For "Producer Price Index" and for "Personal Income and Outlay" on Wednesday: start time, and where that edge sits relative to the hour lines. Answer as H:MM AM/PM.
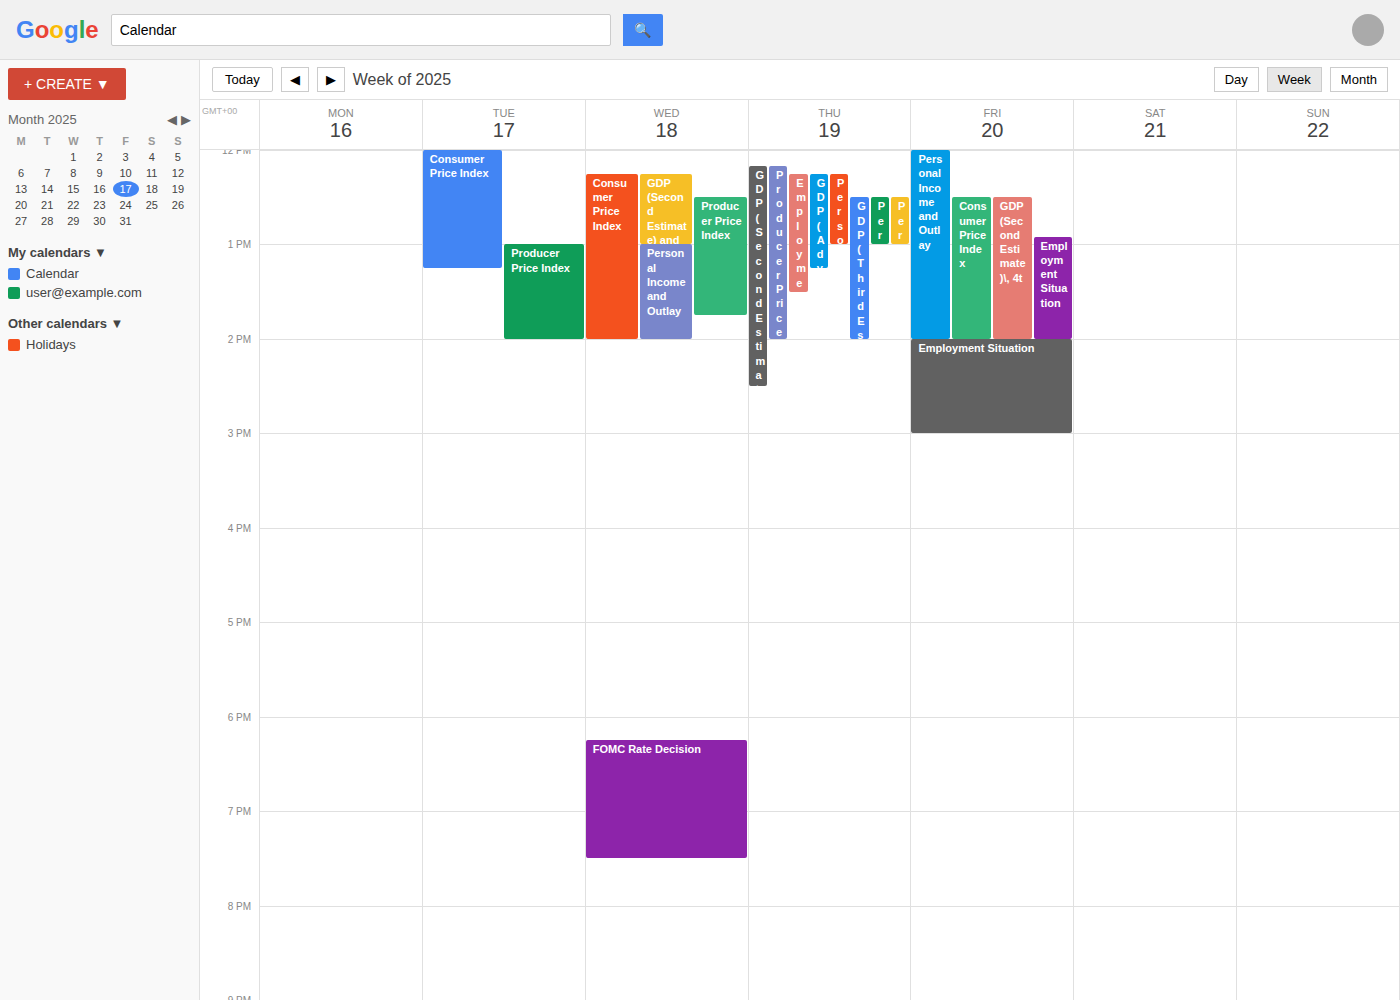
"Producer Price Index": 12:30 PM, halfway between the 12 PM and 1 PM lines. "Personal Income and Outlay": 1:00 PM, exactly on the 1 PM line.